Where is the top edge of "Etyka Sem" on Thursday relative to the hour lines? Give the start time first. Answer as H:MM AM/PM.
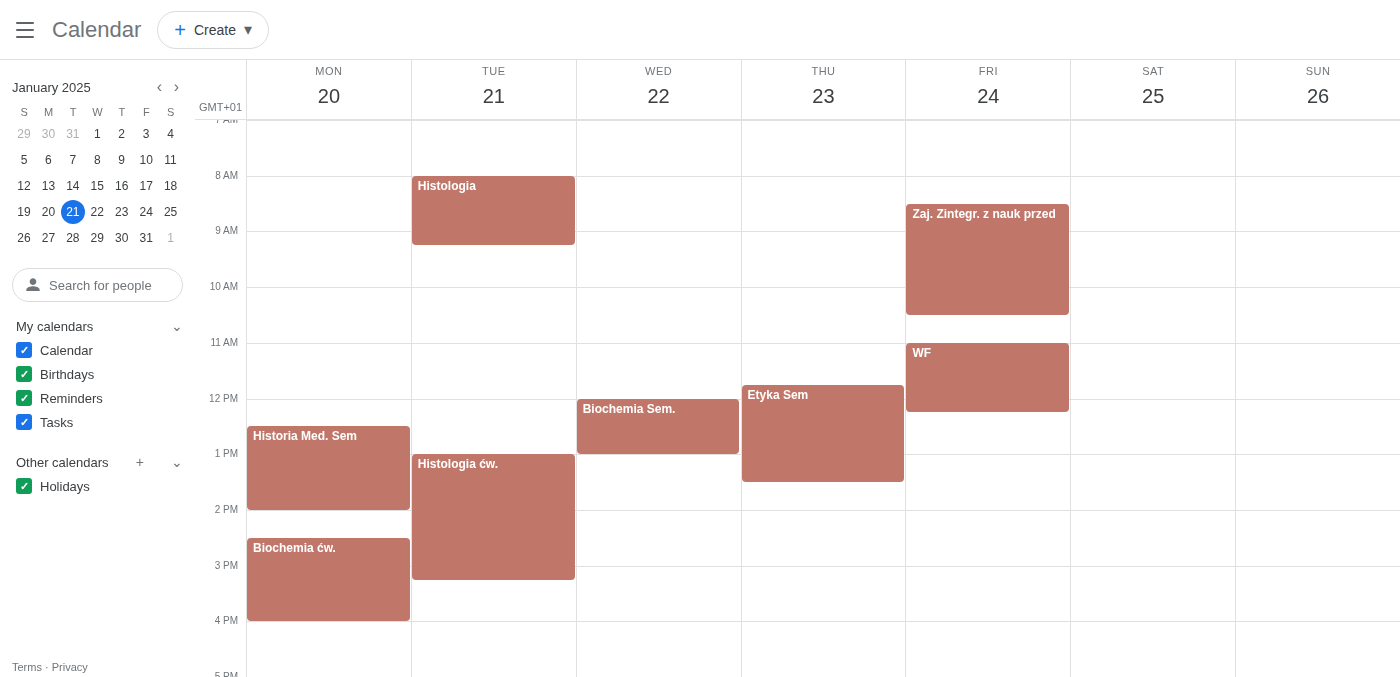
11:45 AM -- neither: three quarters of the way from the 11 AM line to the 12 PM line.